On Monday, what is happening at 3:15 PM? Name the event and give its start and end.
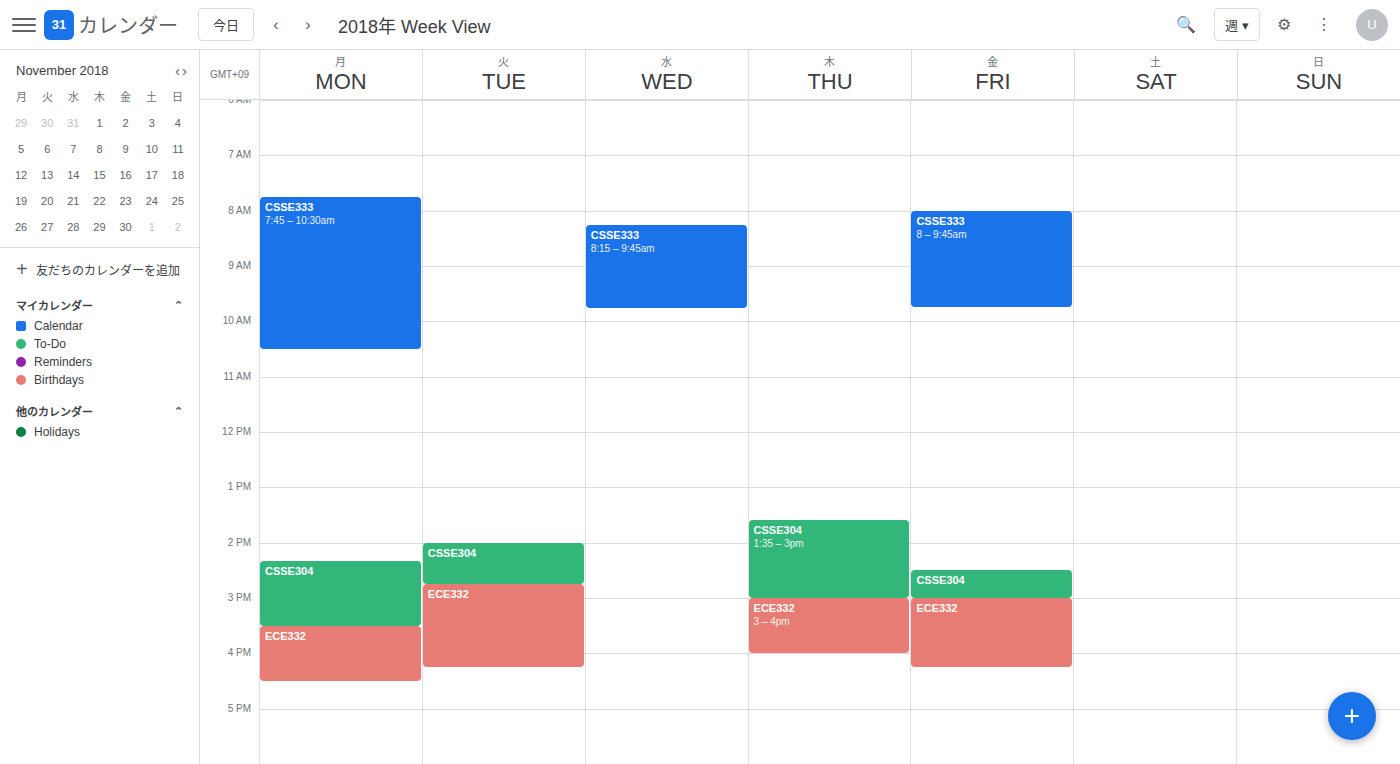
"CSSE304", 2:20 PM to 3:30 PM